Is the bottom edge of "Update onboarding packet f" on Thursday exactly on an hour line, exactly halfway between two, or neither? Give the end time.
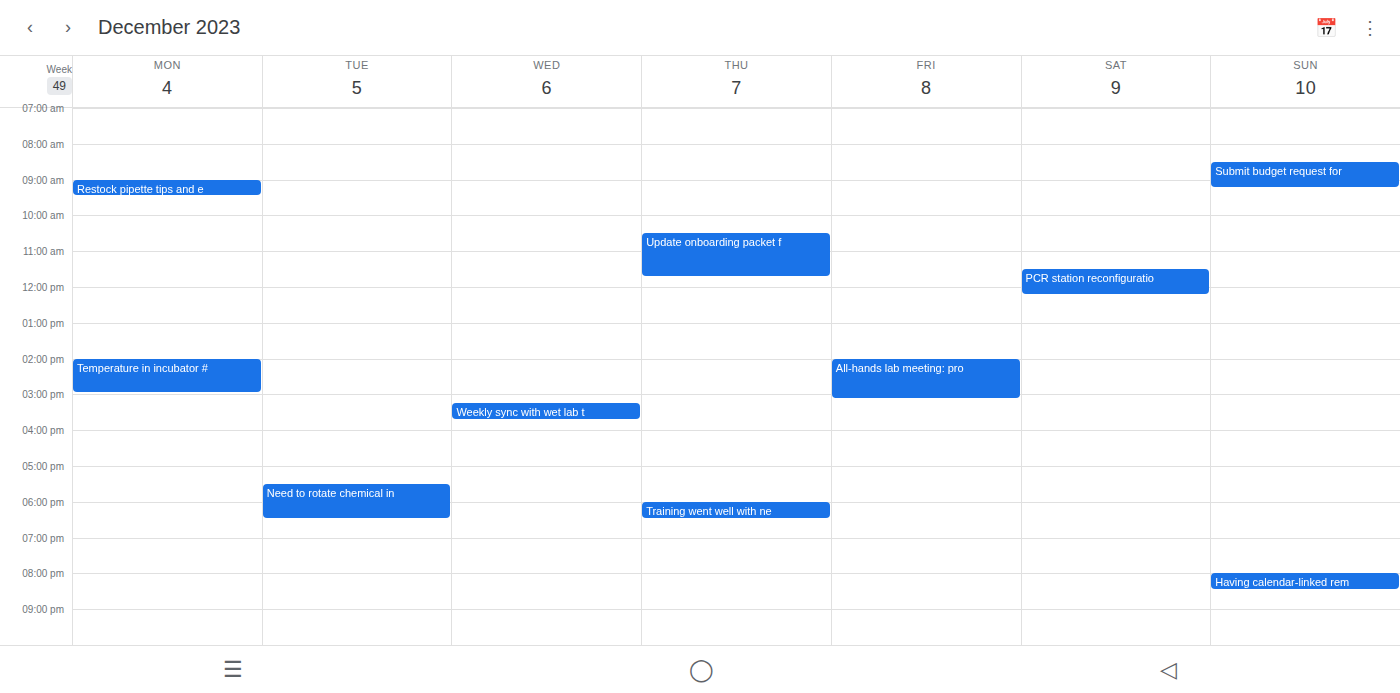
11:45 AM -- neither: three quarters of the way from the 11 AM line to the 12 PM line.